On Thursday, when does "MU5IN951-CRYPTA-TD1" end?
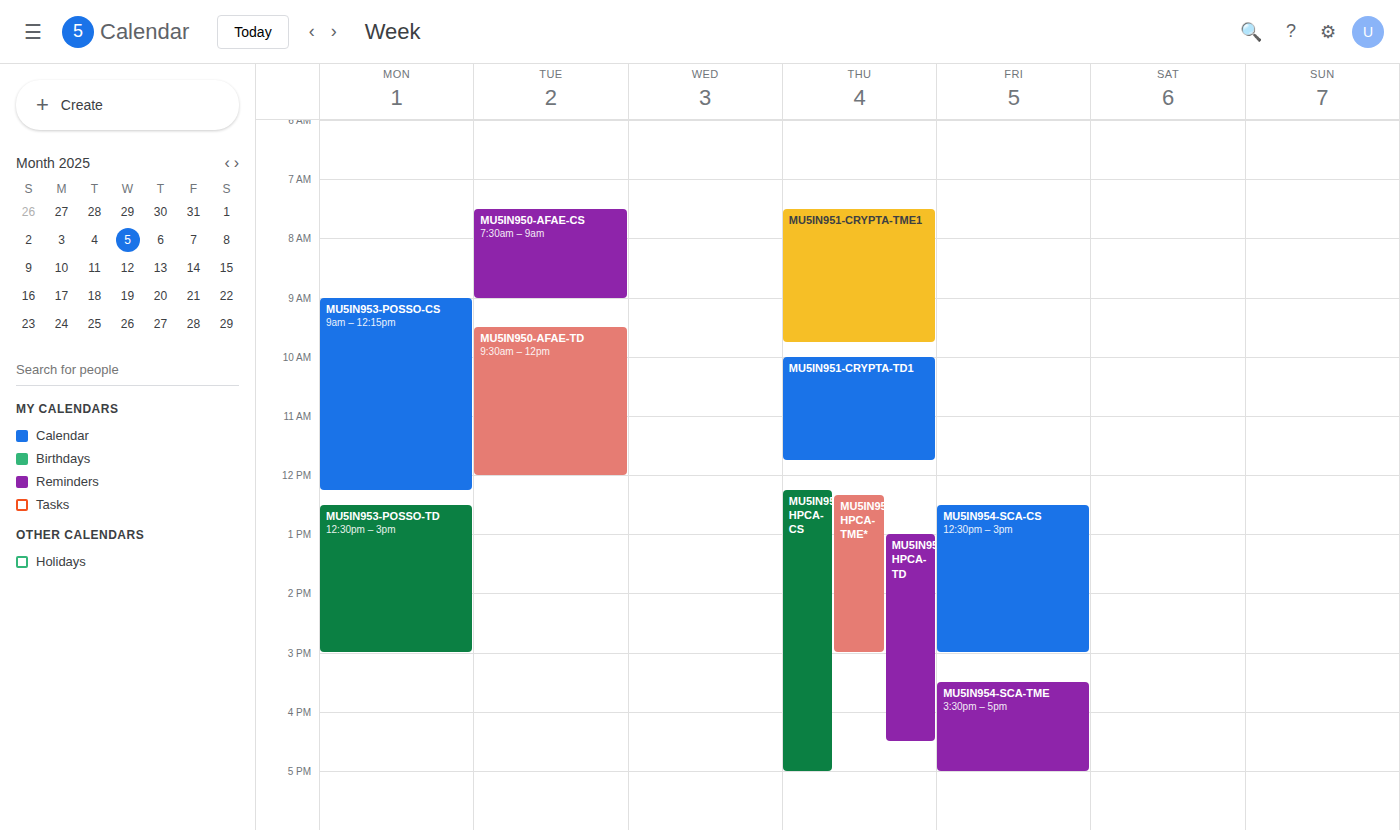
11:45 AM